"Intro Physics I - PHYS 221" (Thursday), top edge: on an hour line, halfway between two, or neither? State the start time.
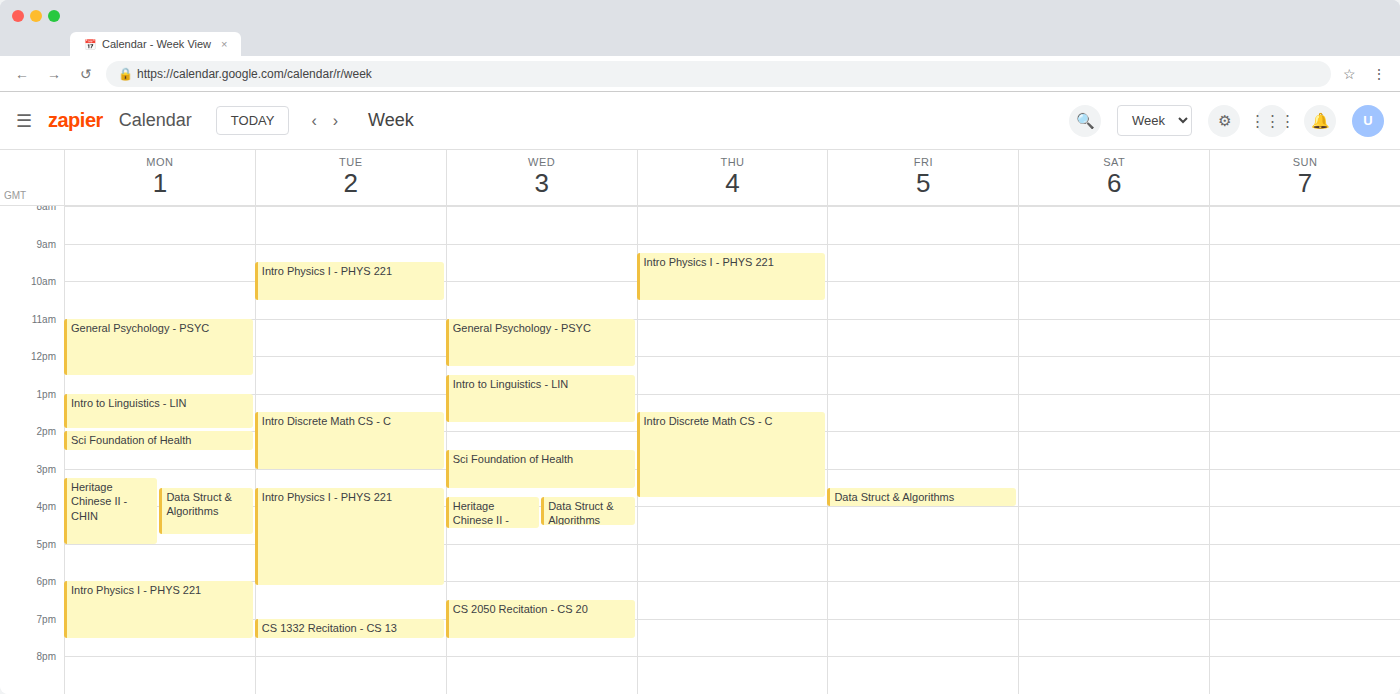
09:15 -- neither: a quarter of the way from the 09:00 line to the 10:00 line.